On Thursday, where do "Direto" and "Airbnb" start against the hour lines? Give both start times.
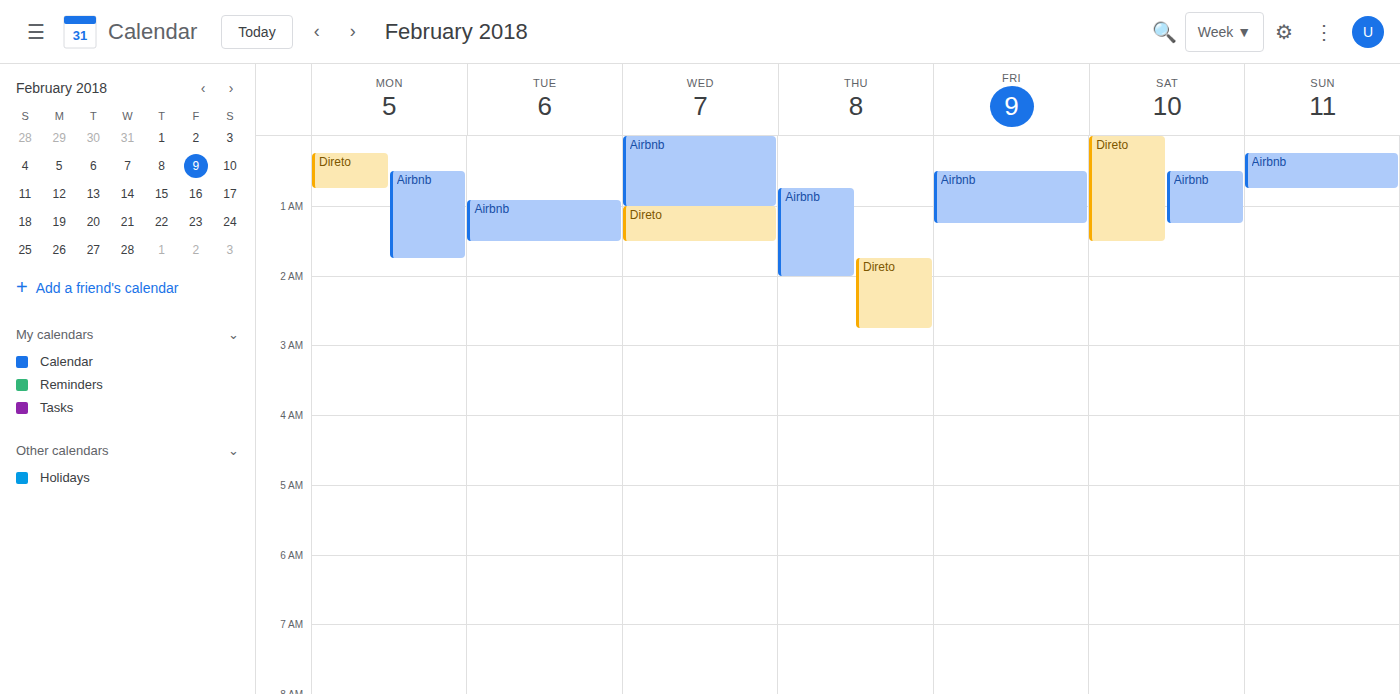
"Direto": 1:45 AM, neither: three quarters of the way from the 1 AM line to the 2 AM line. "Airbnb": 12:45 AM, neither: three quarters of the way from the 12 AM line to the 1 AM line.